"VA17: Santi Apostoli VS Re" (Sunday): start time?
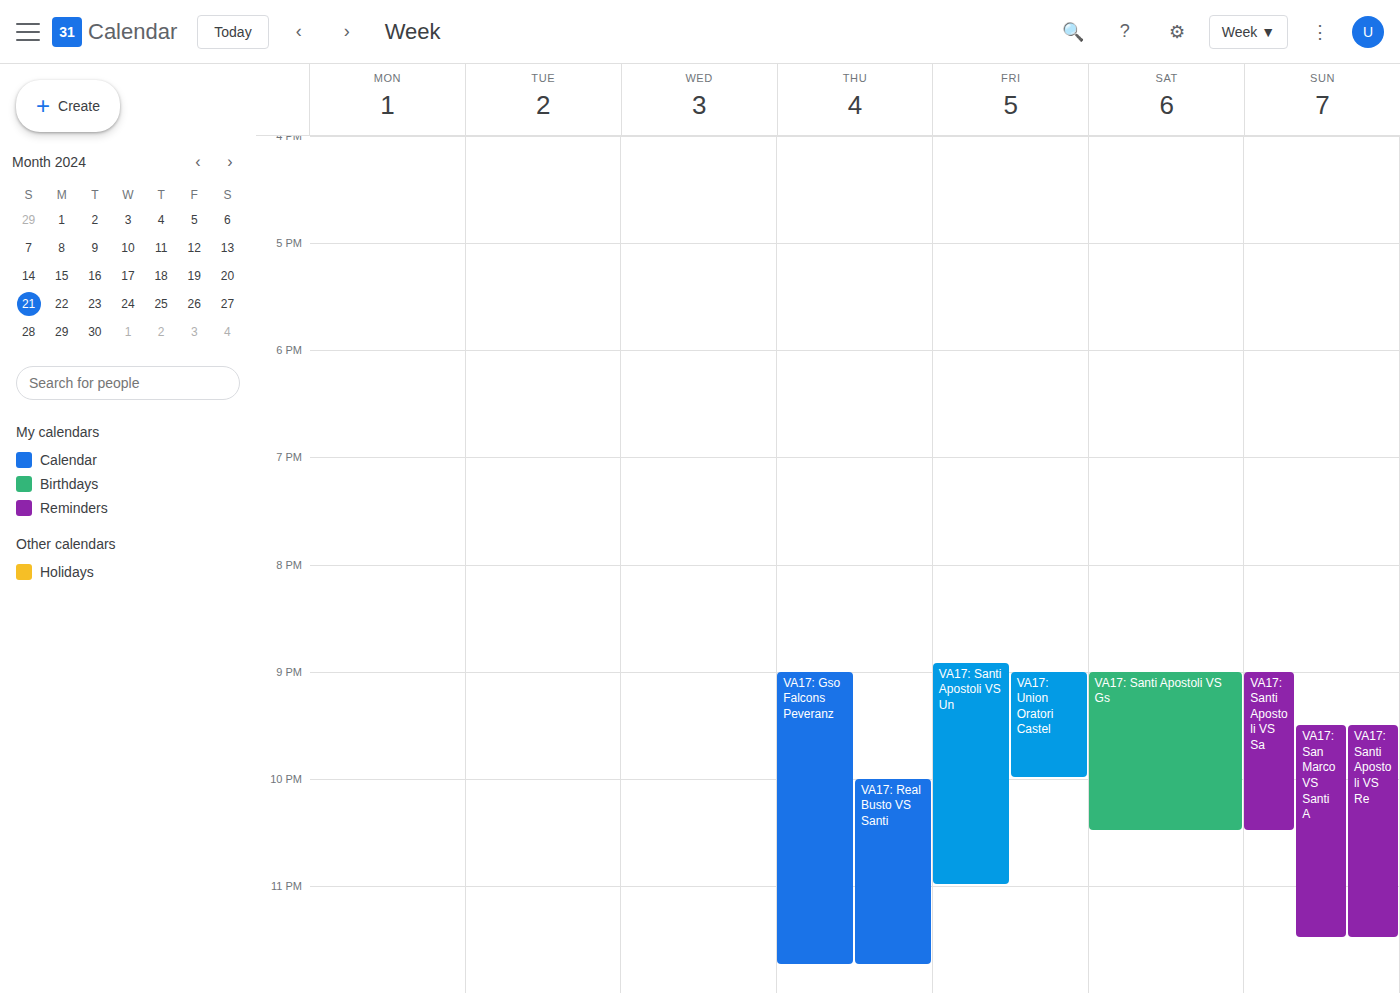
9:30 PM